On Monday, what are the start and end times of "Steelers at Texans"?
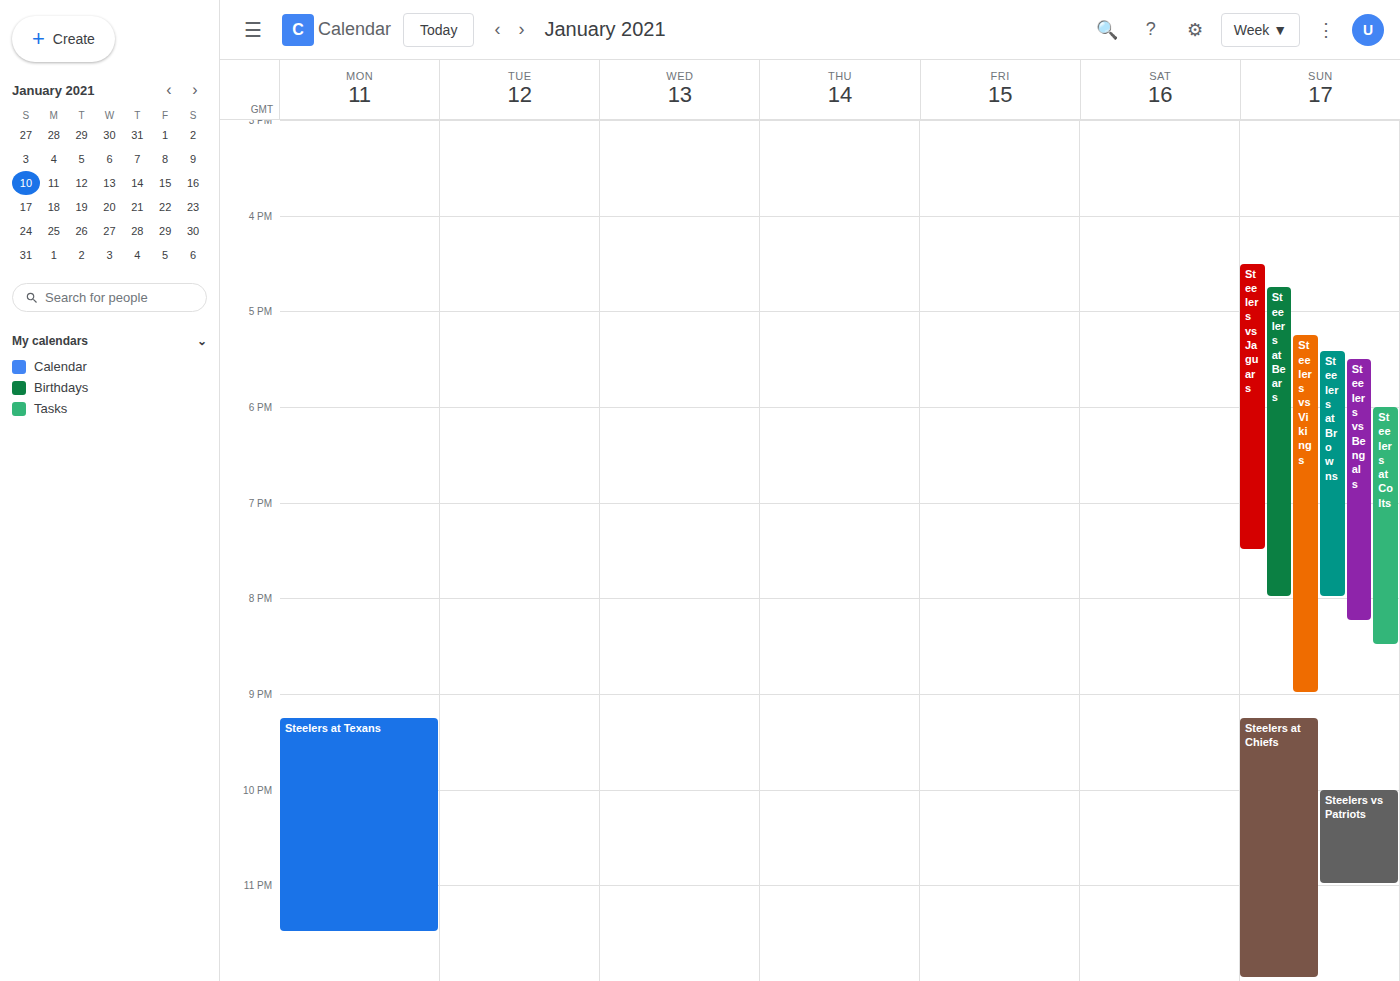
9:15 PM to 11:30 PM